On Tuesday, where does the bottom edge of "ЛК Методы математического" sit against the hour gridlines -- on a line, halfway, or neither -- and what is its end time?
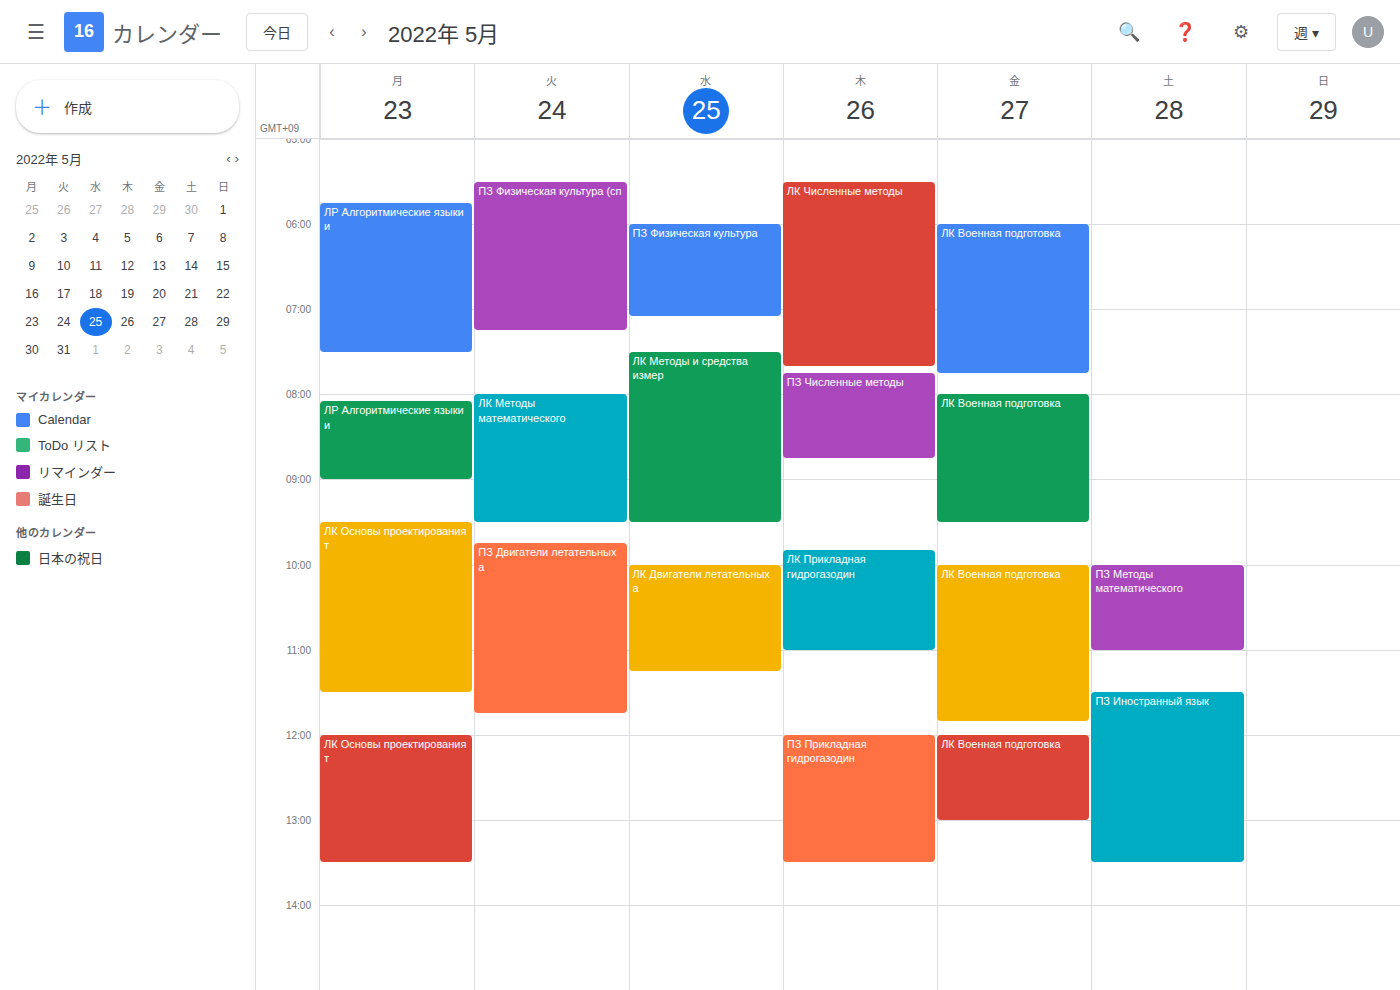
09:30 -- halfway between the 09:00 and 10:00 lines.